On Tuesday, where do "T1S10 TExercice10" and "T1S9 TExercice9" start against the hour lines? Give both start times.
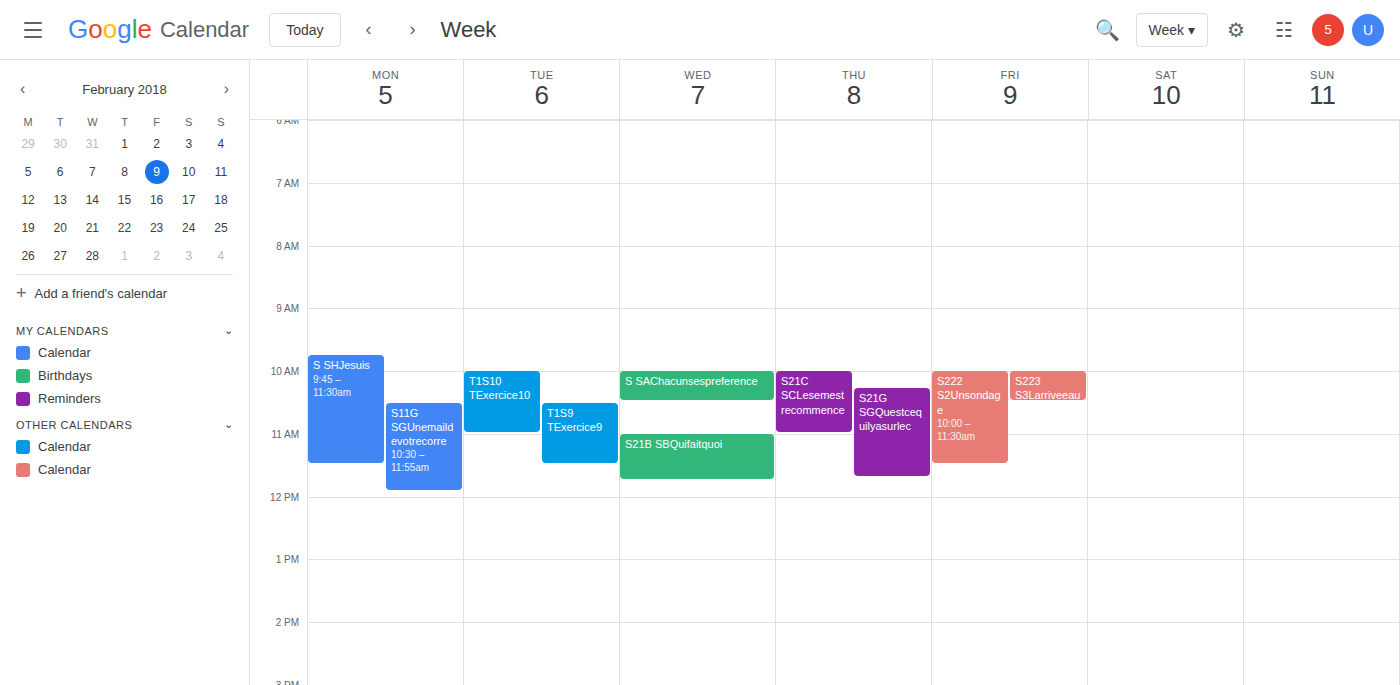
"T1S10 TExercice10": 10:00 AM, exactly on the 10 AM line. "T1S9 TExercice9": 10:30 AM, halfway between the 10 AM and 11 AM lines.